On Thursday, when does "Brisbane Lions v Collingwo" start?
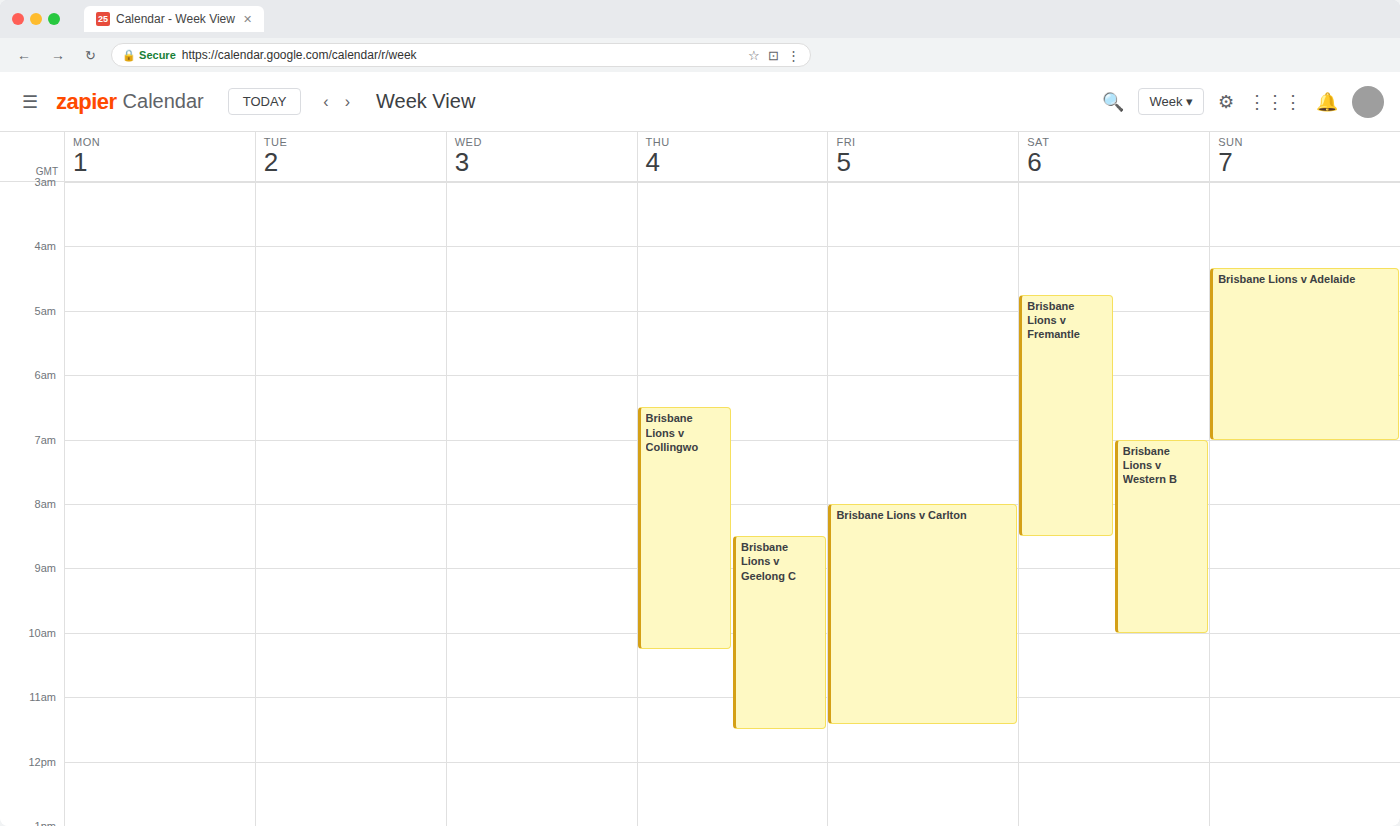
6:30 AM